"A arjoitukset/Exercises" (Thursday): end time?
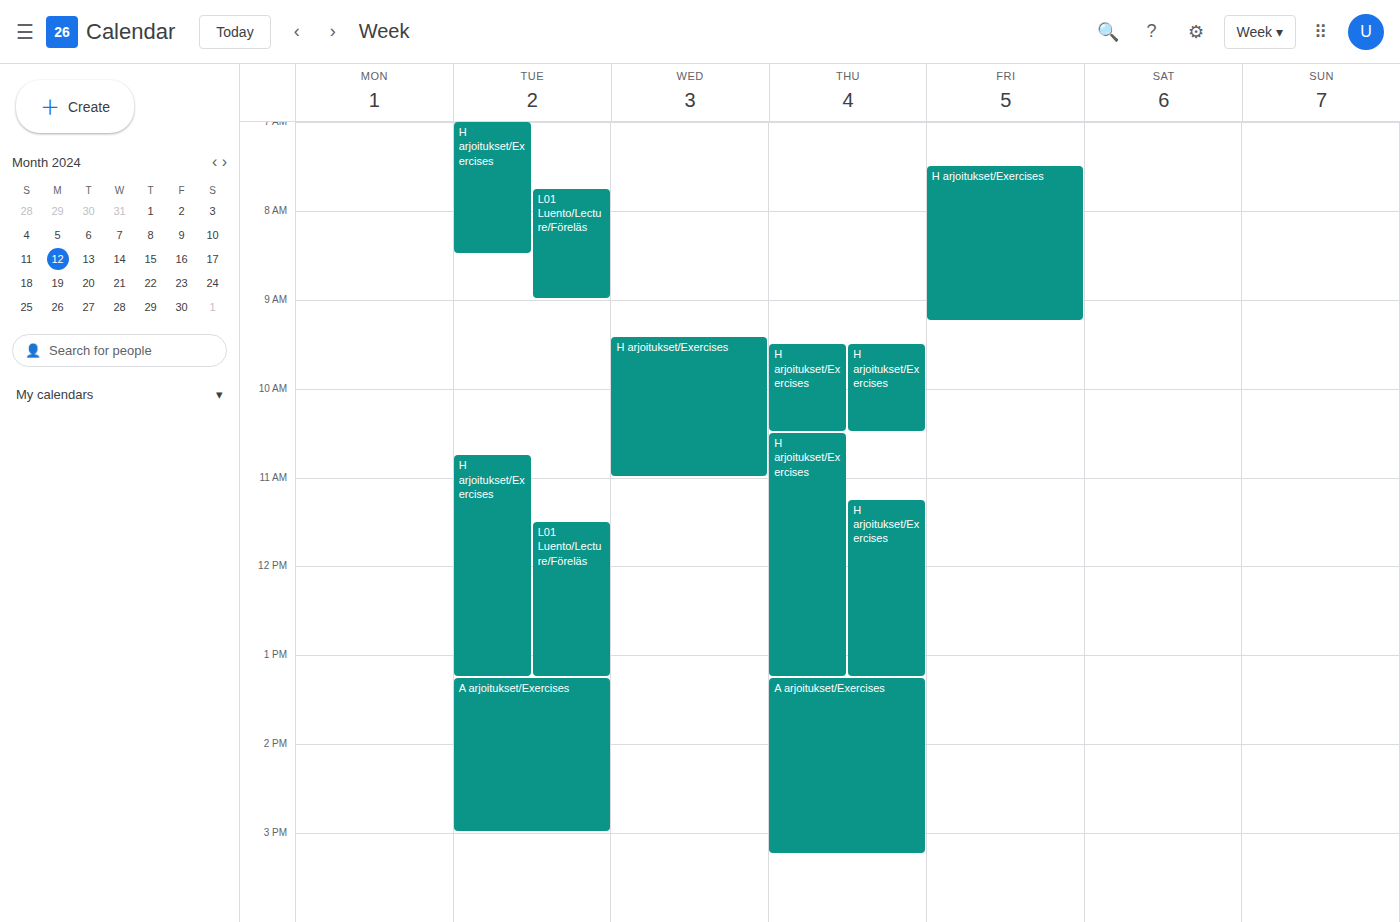
3:15 PM